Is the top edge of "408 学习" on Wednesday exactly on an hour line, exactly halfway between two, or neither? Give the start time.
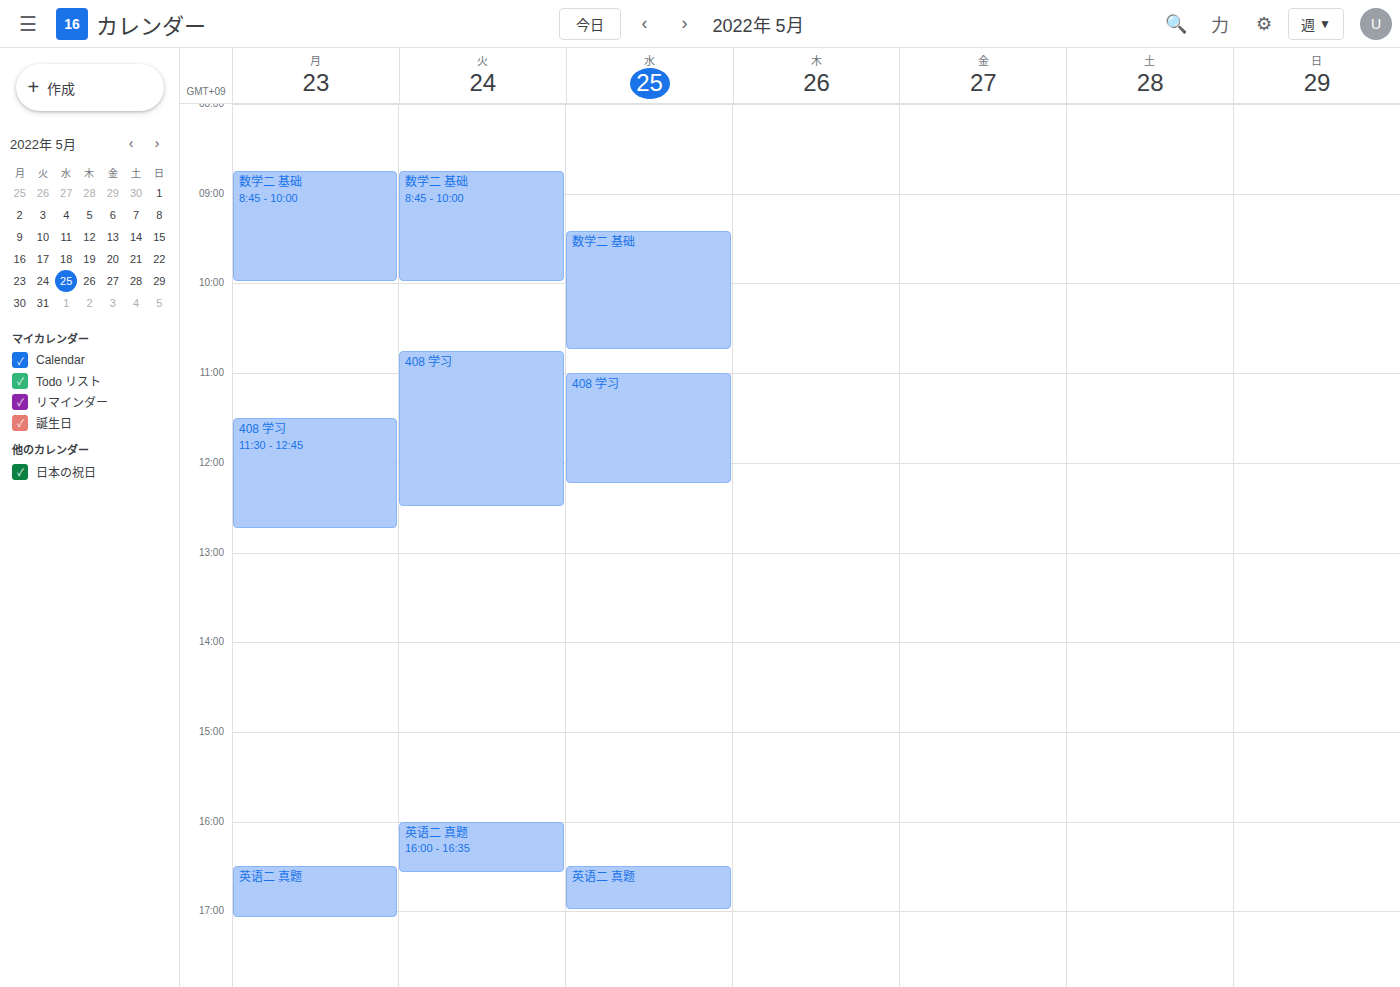
11:00 AM -- exactly on the 11 AM line.